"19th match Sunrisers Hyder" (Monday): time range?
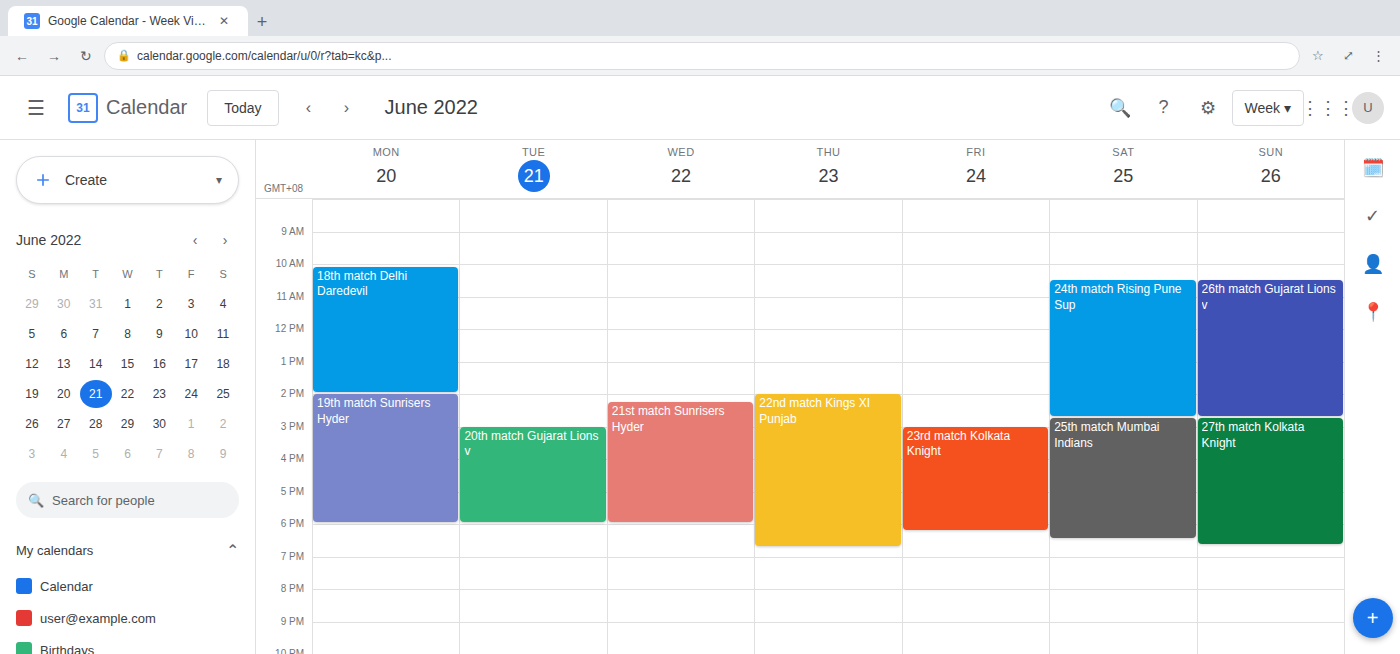
2:00 PM to 6:00 PM